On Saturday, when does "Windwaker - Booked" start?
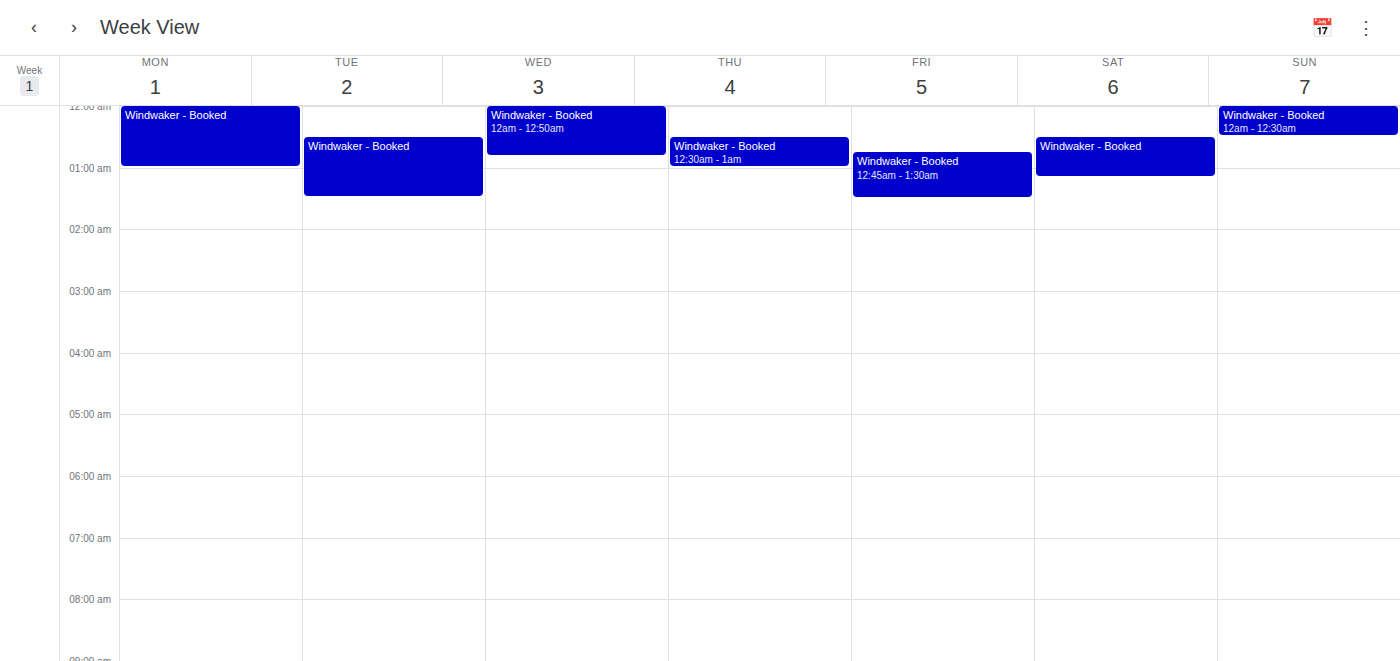
12:30 AM